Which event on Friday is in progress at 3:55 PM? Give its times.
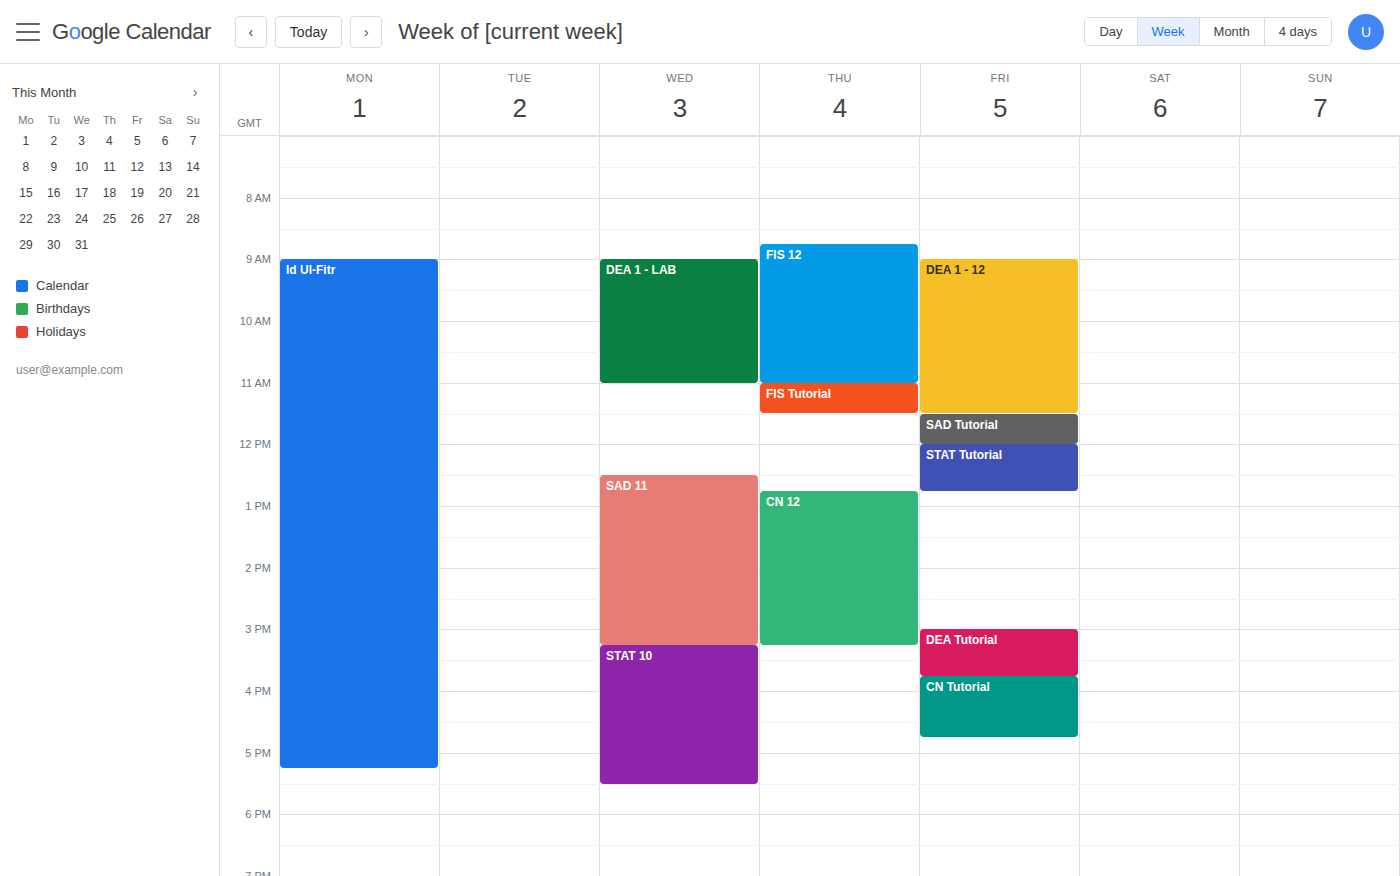
"CN Tutorial", 3:45 PM to 4:45 PM